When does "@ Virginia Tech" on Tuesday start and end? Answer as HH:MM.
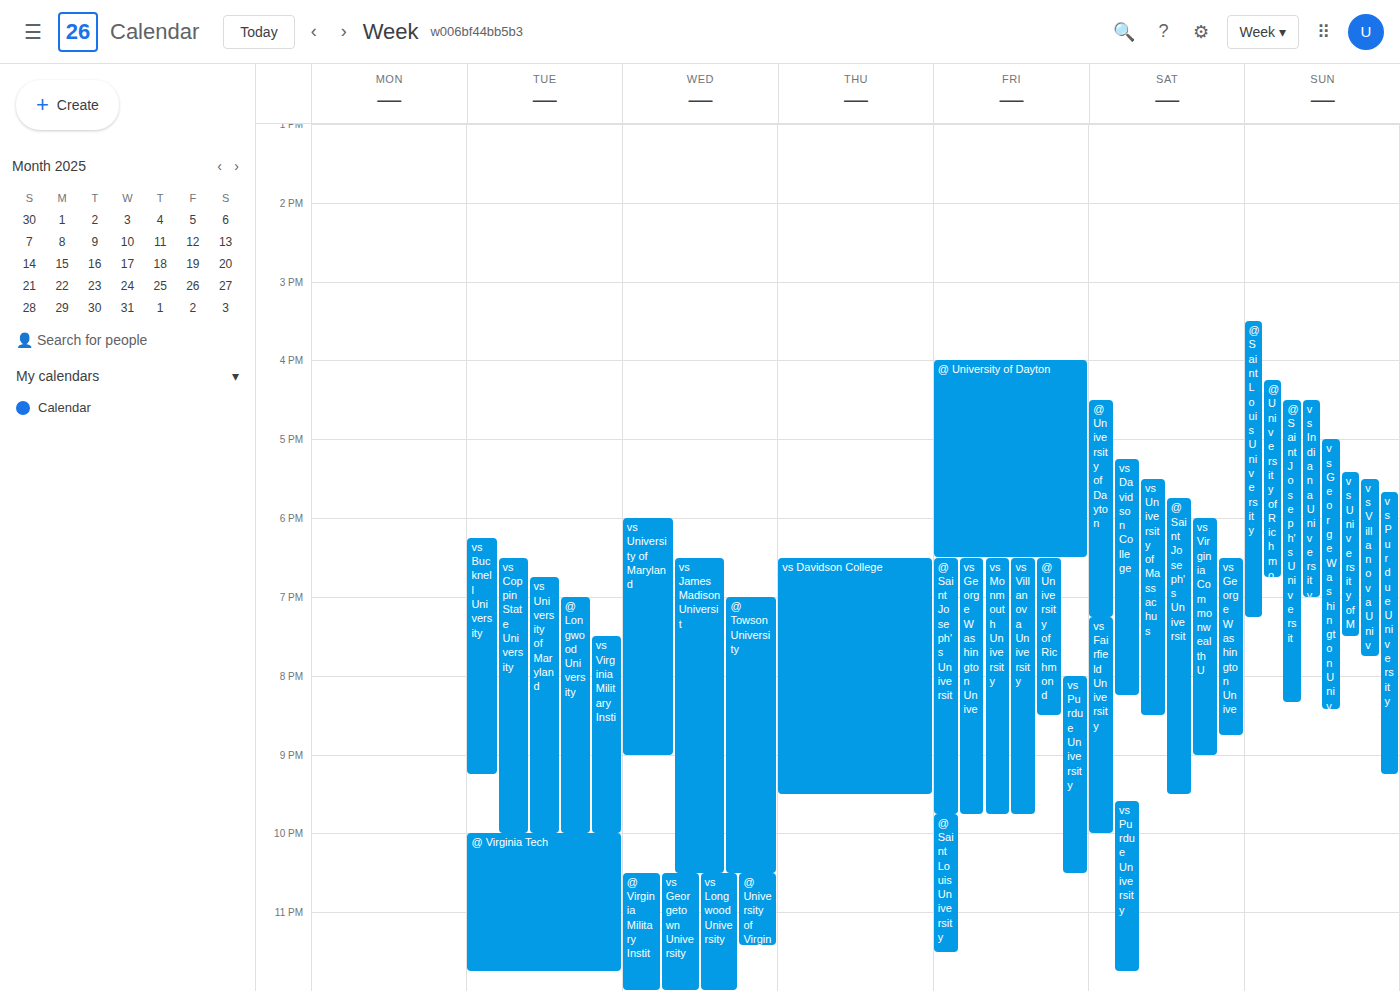
22:00 to 23:45